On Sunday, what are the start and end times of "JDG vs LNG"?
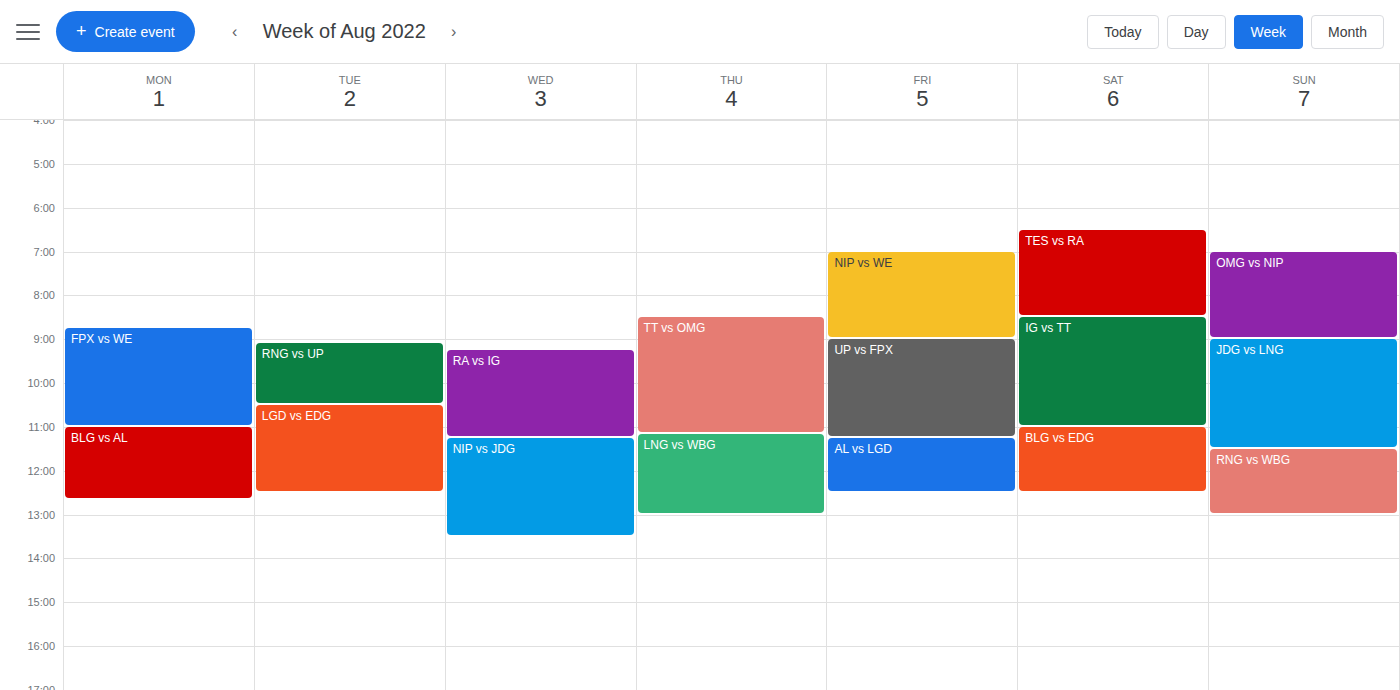
9:00 AM to 11:30 AM